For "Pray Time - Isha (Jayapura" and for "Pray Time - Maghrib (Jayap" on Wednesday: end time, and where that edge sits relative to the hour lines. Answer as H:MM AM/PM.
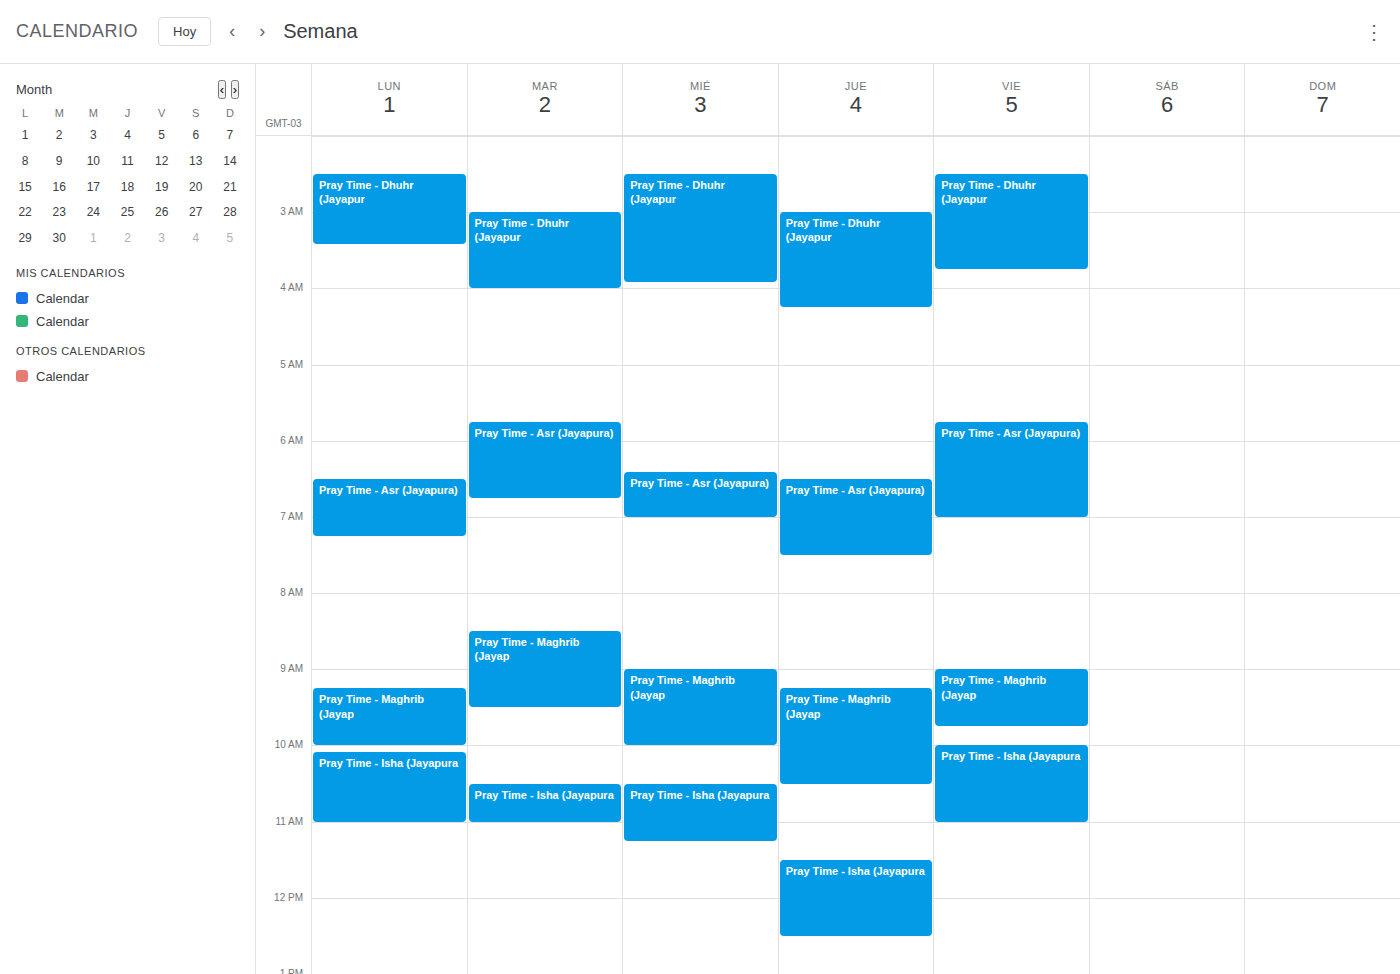
"Pray Time - Isha (Jayapura": 11:15 AM, neither: a quarter of the way from the 11 AM line to the 12 PM line. "Pray Time - Maghrib (Jayap": 10:00 AM, exactly on the 10 AM line.